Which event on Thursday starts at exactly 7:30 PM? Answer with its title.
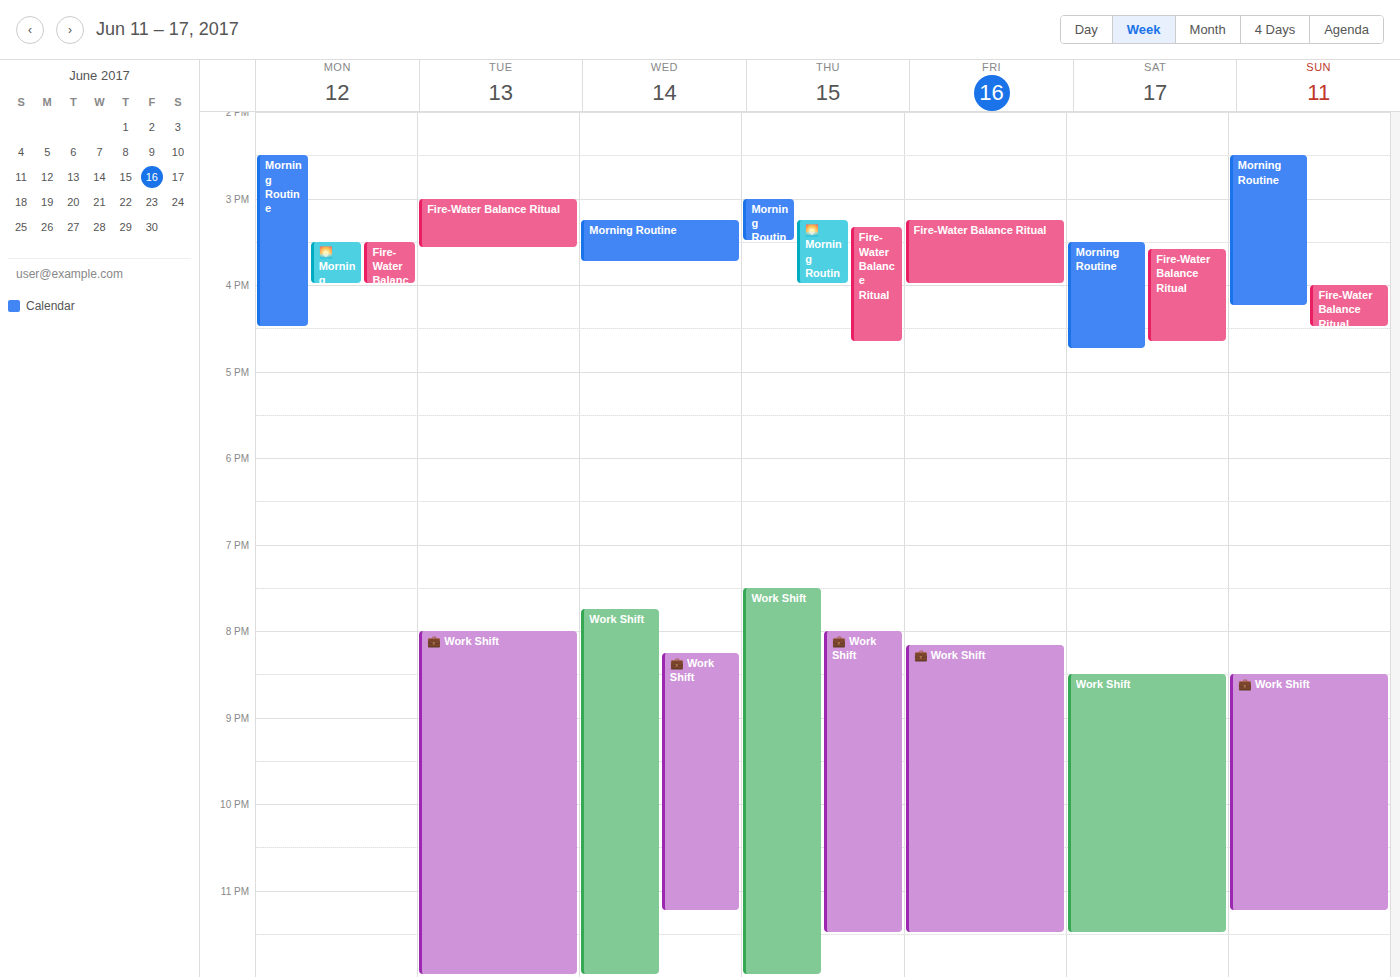
"Work Shift"